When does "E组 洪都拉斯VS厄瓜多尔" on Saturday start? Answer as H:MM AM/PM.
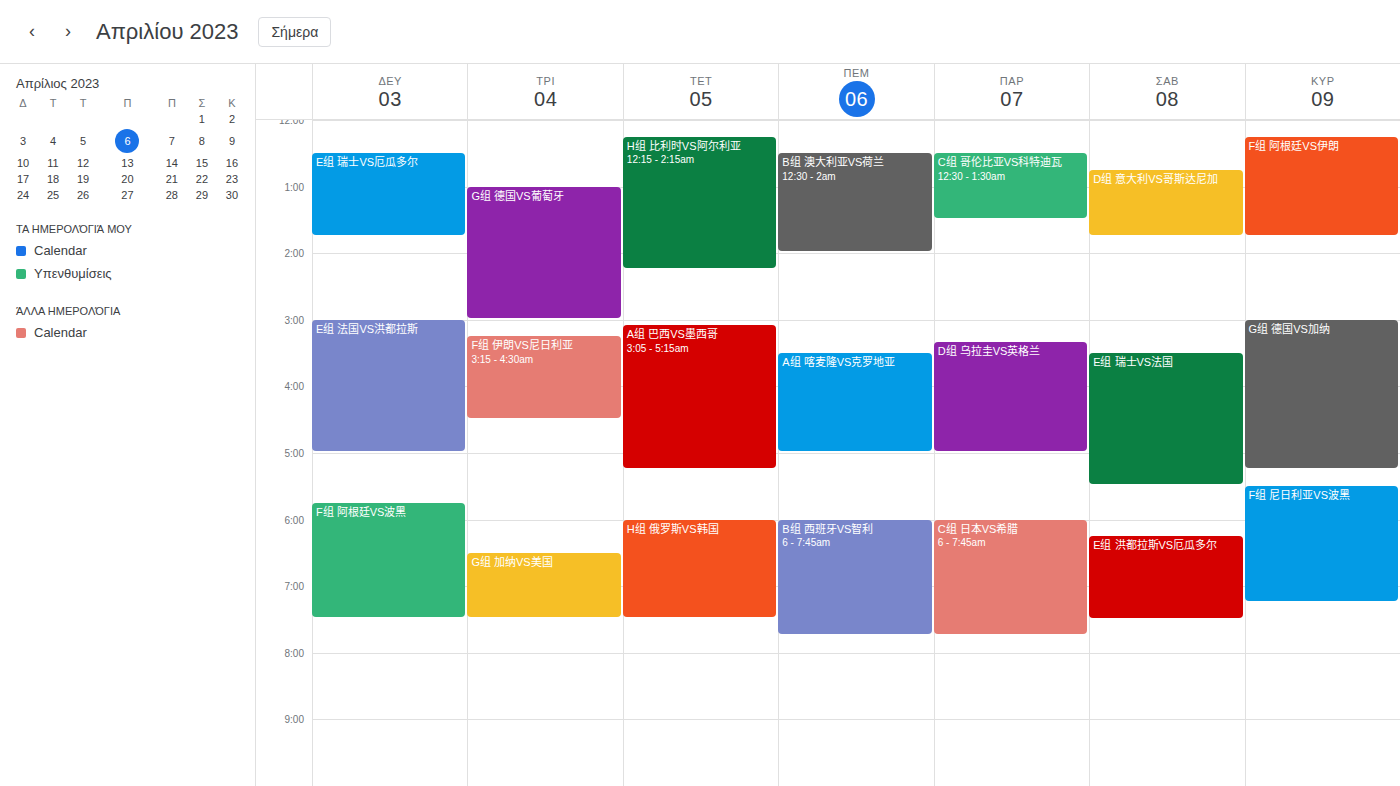
6:15 AM